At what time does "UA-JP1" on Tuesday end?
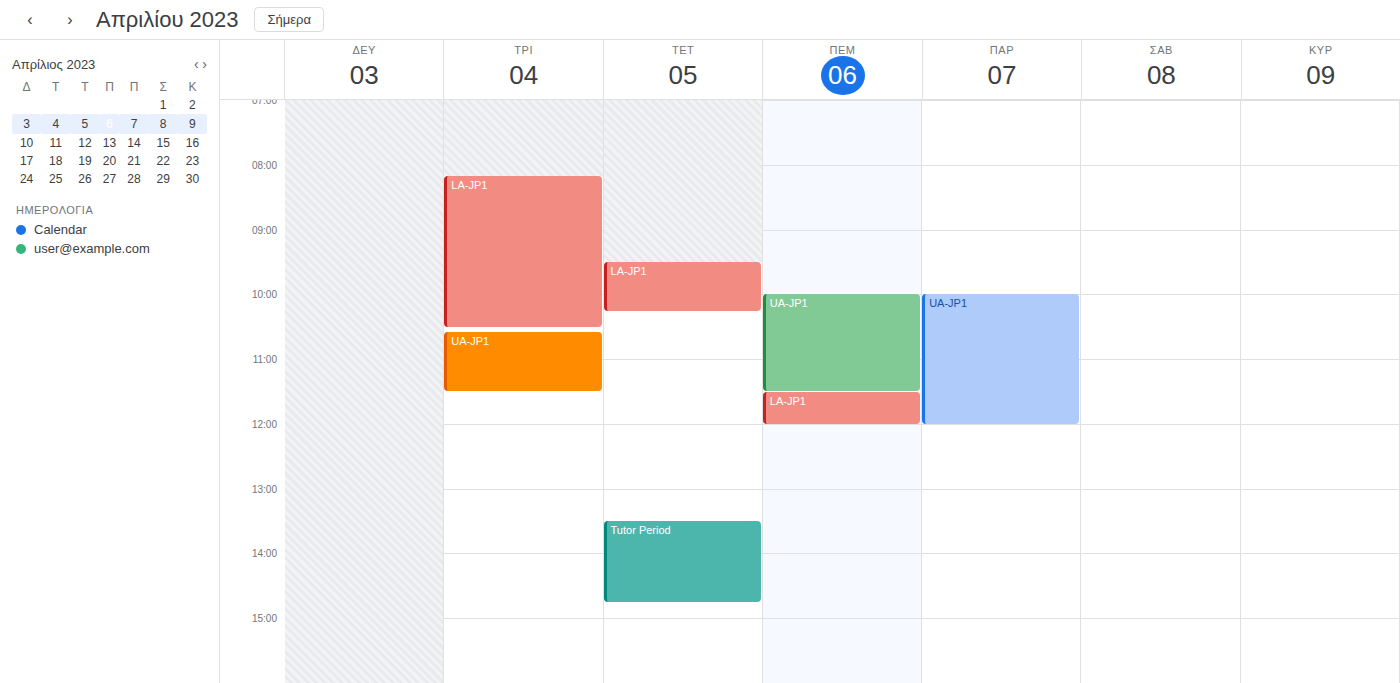
11:30 AM